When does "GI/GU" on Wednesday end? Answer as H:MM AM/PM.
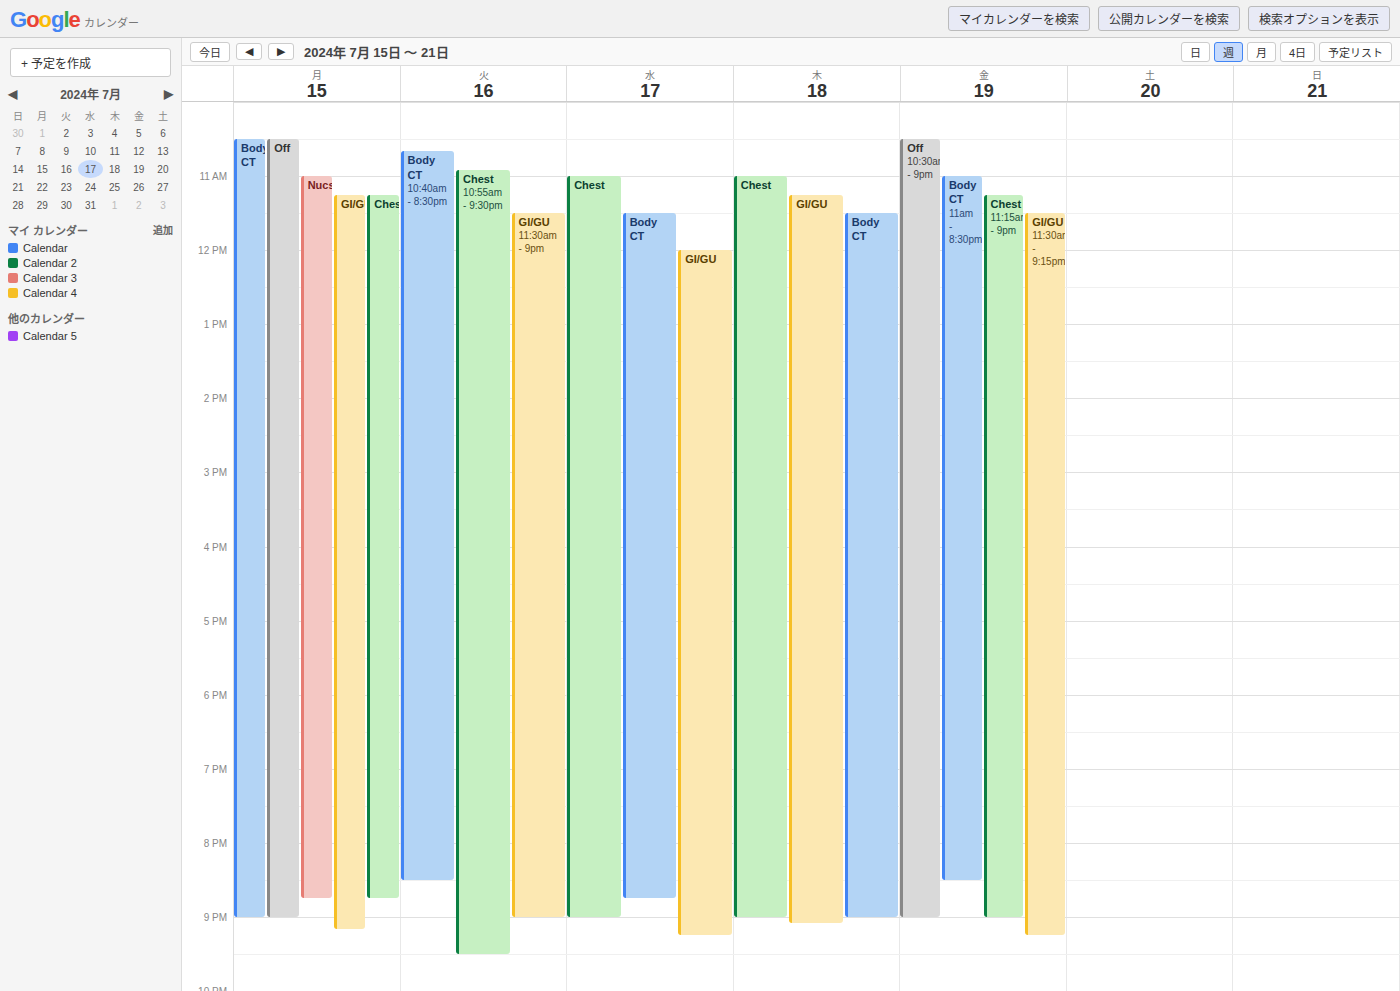
9:15 PM